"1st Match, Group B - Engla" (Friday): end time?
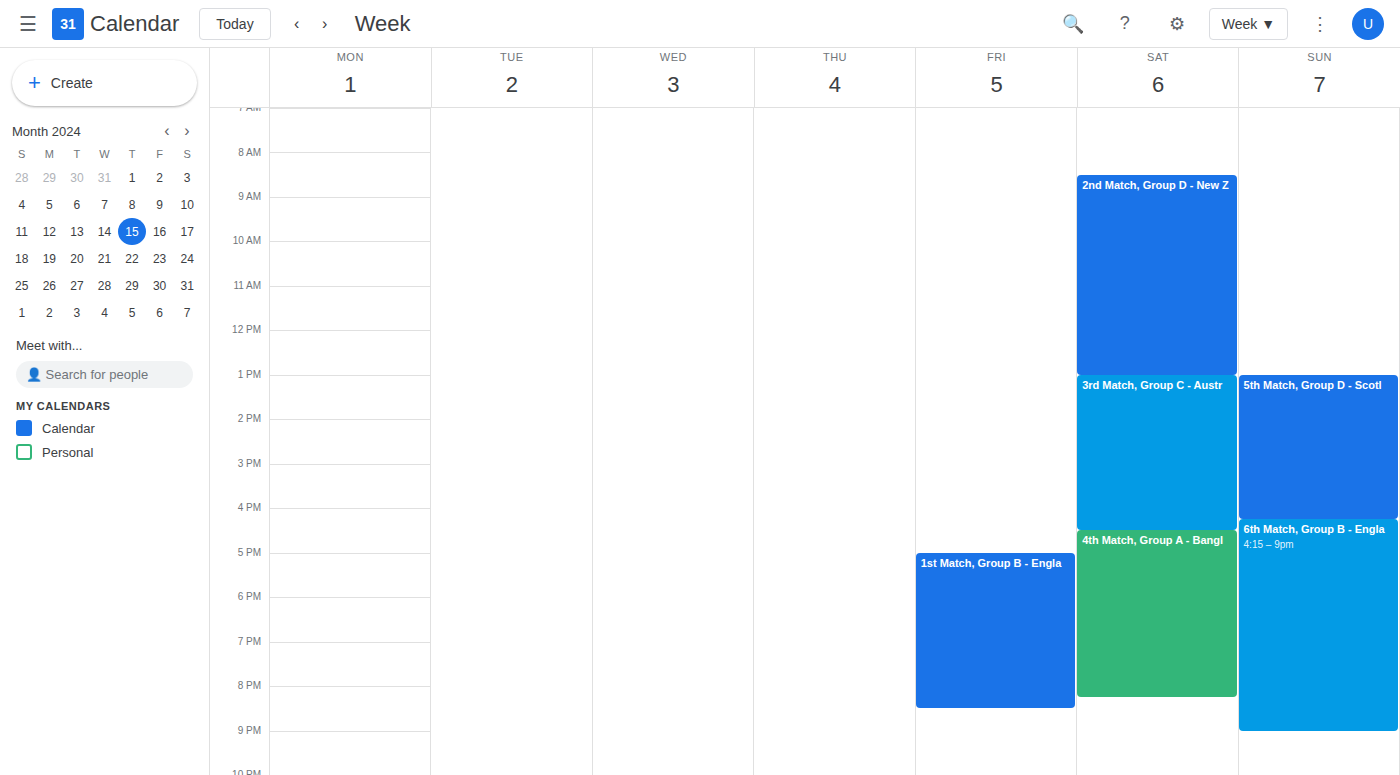
8:30 PM